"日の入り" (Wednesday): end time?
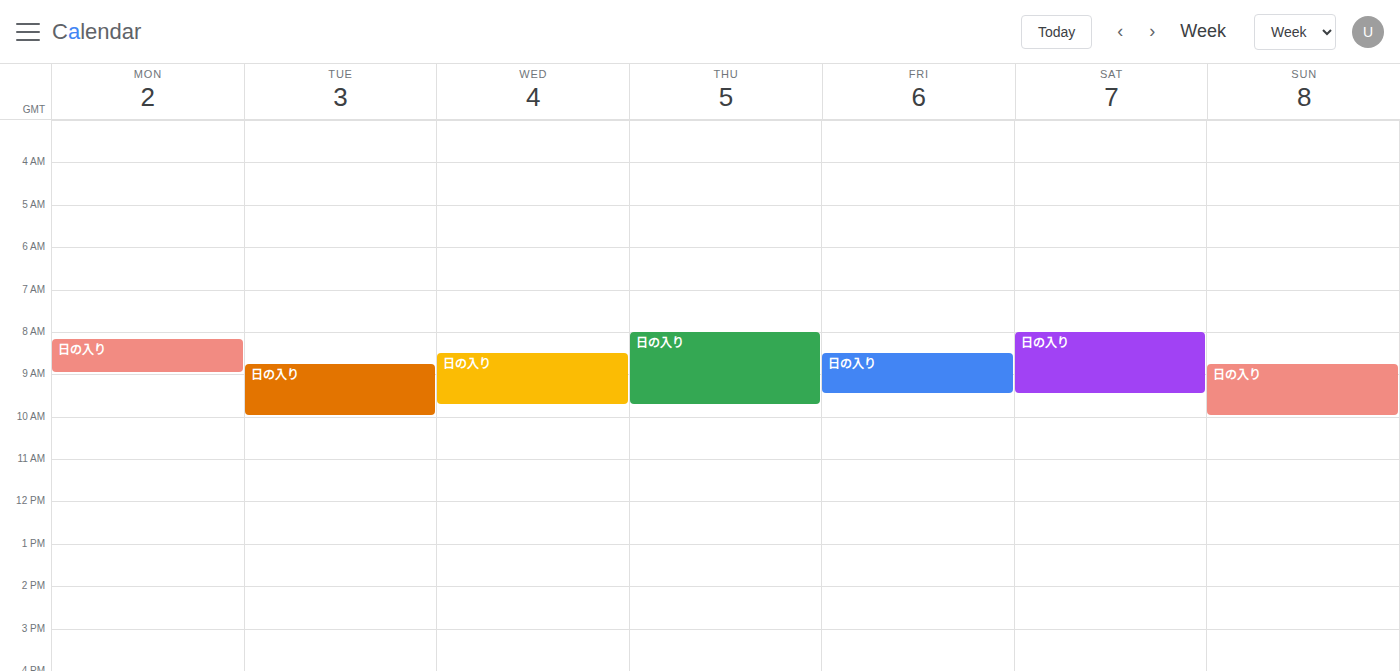
9:45 AM